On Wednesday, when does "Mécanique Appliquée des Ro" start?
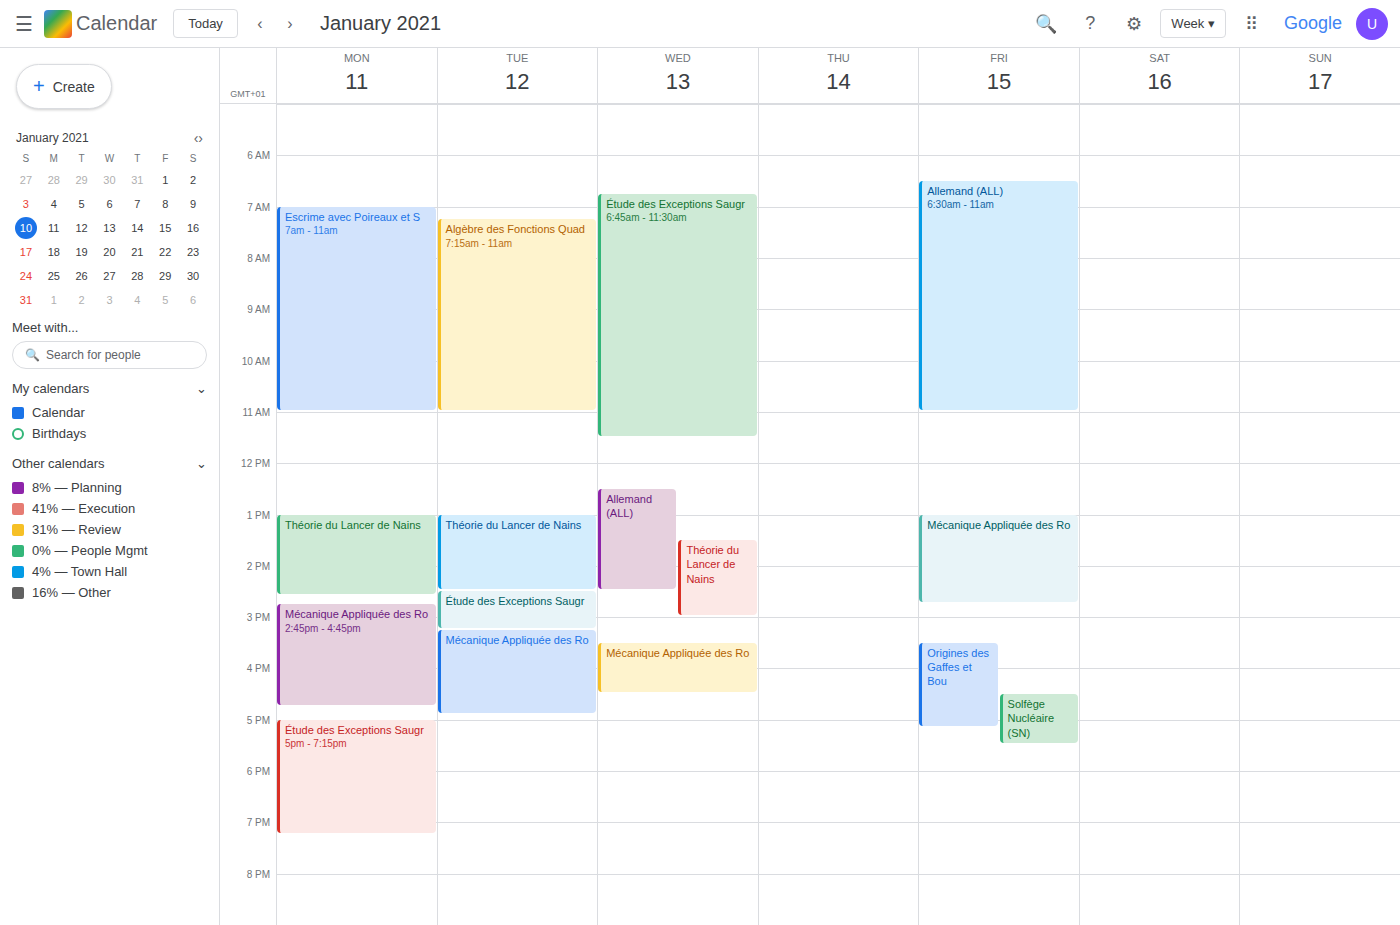
3:30 PM